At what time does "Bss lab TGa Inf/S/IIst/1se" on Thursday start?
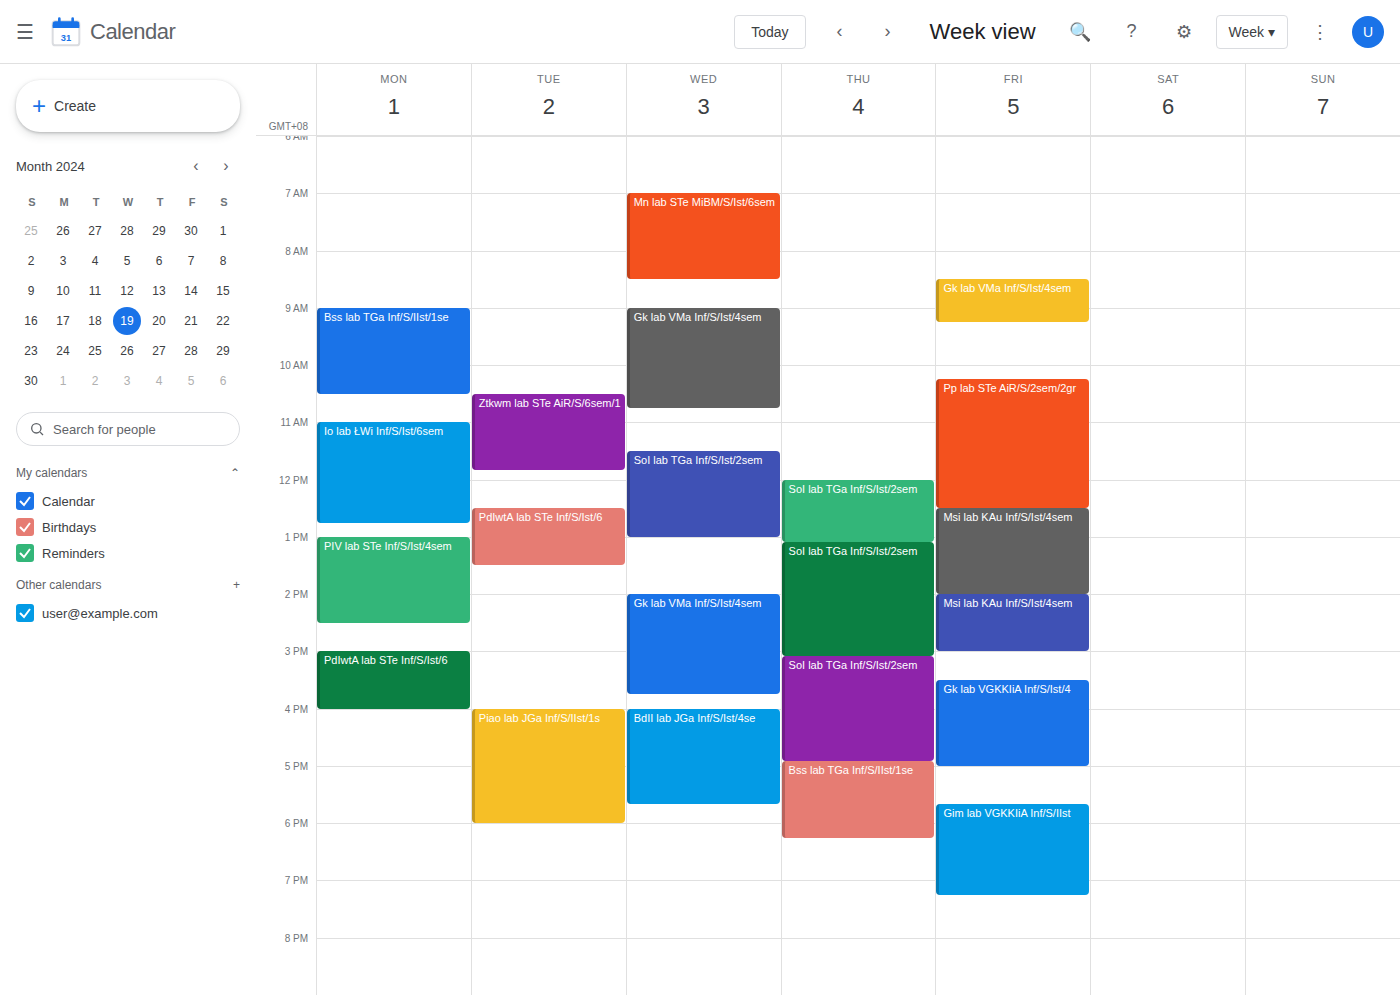
4:55 PM